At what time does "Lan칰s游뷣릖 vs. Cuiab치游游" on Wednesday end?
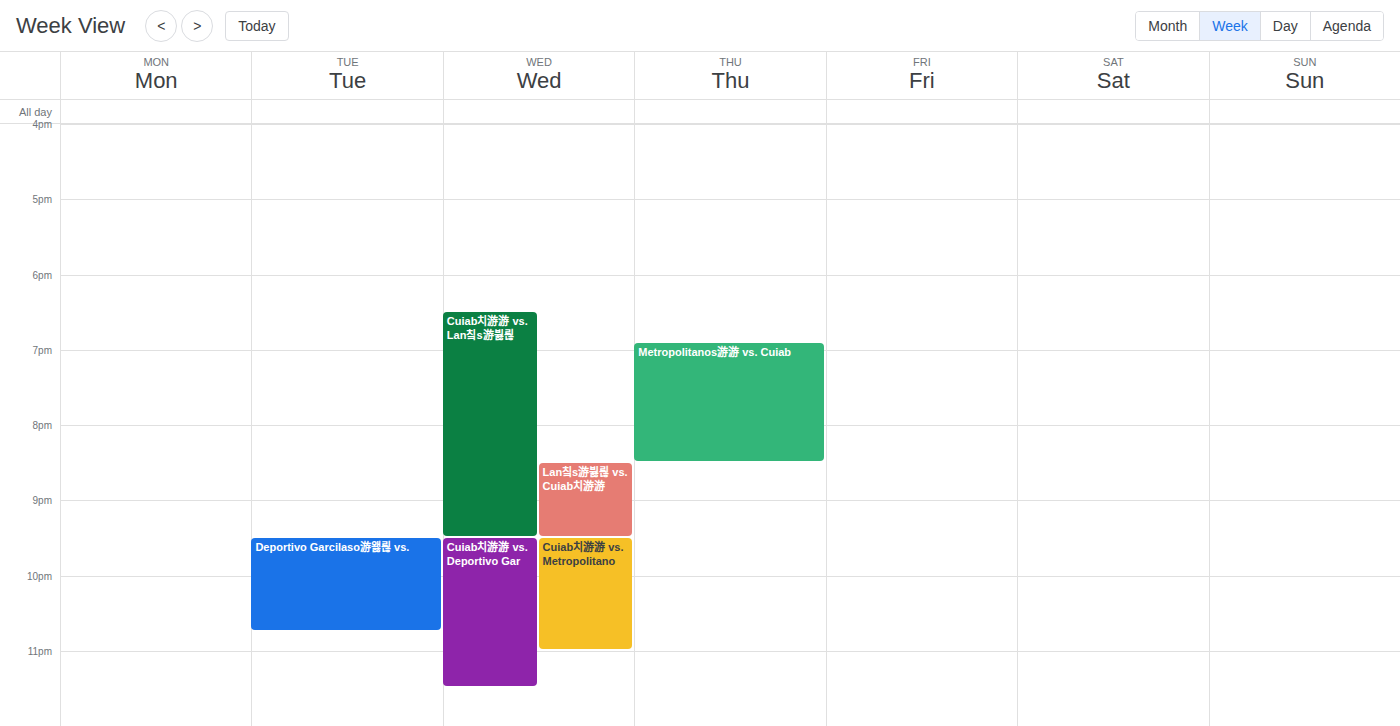
9:30 PM